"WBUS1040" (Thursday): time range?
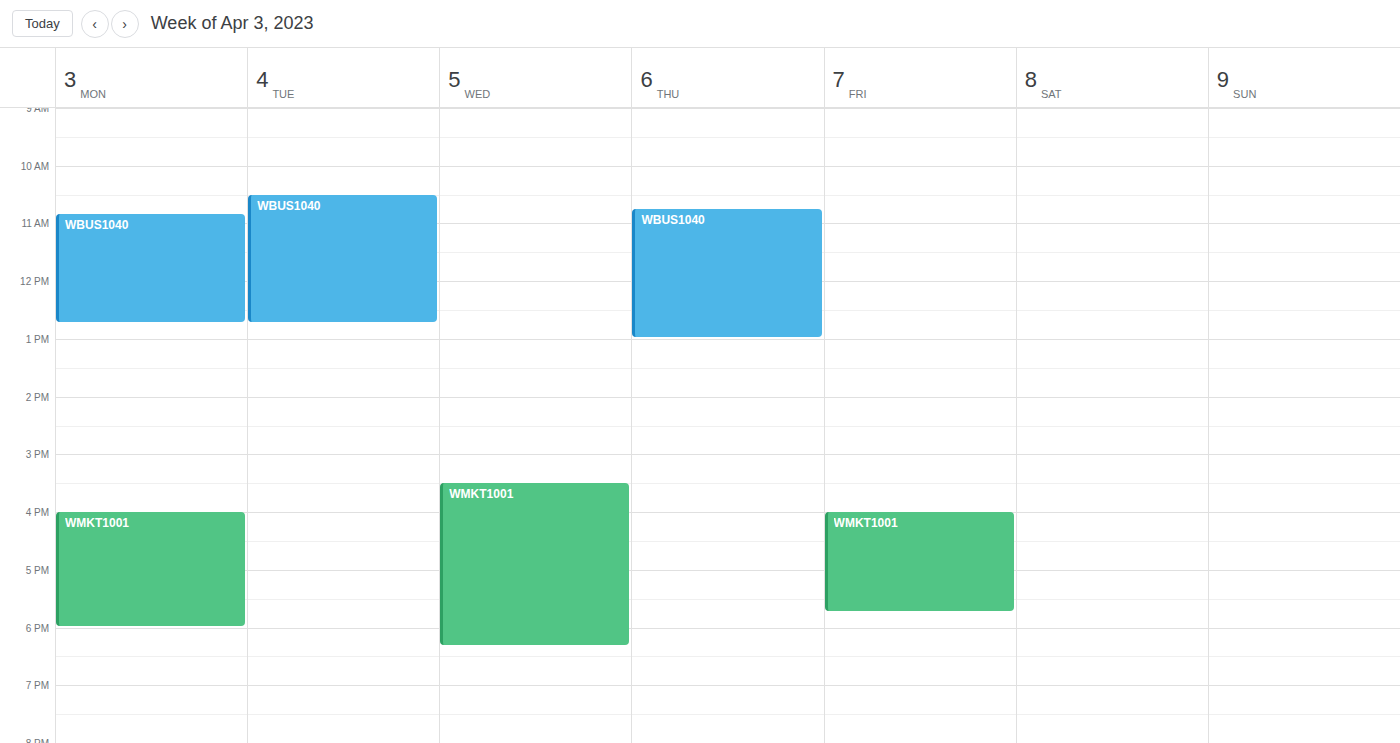
10:45 to 13:00